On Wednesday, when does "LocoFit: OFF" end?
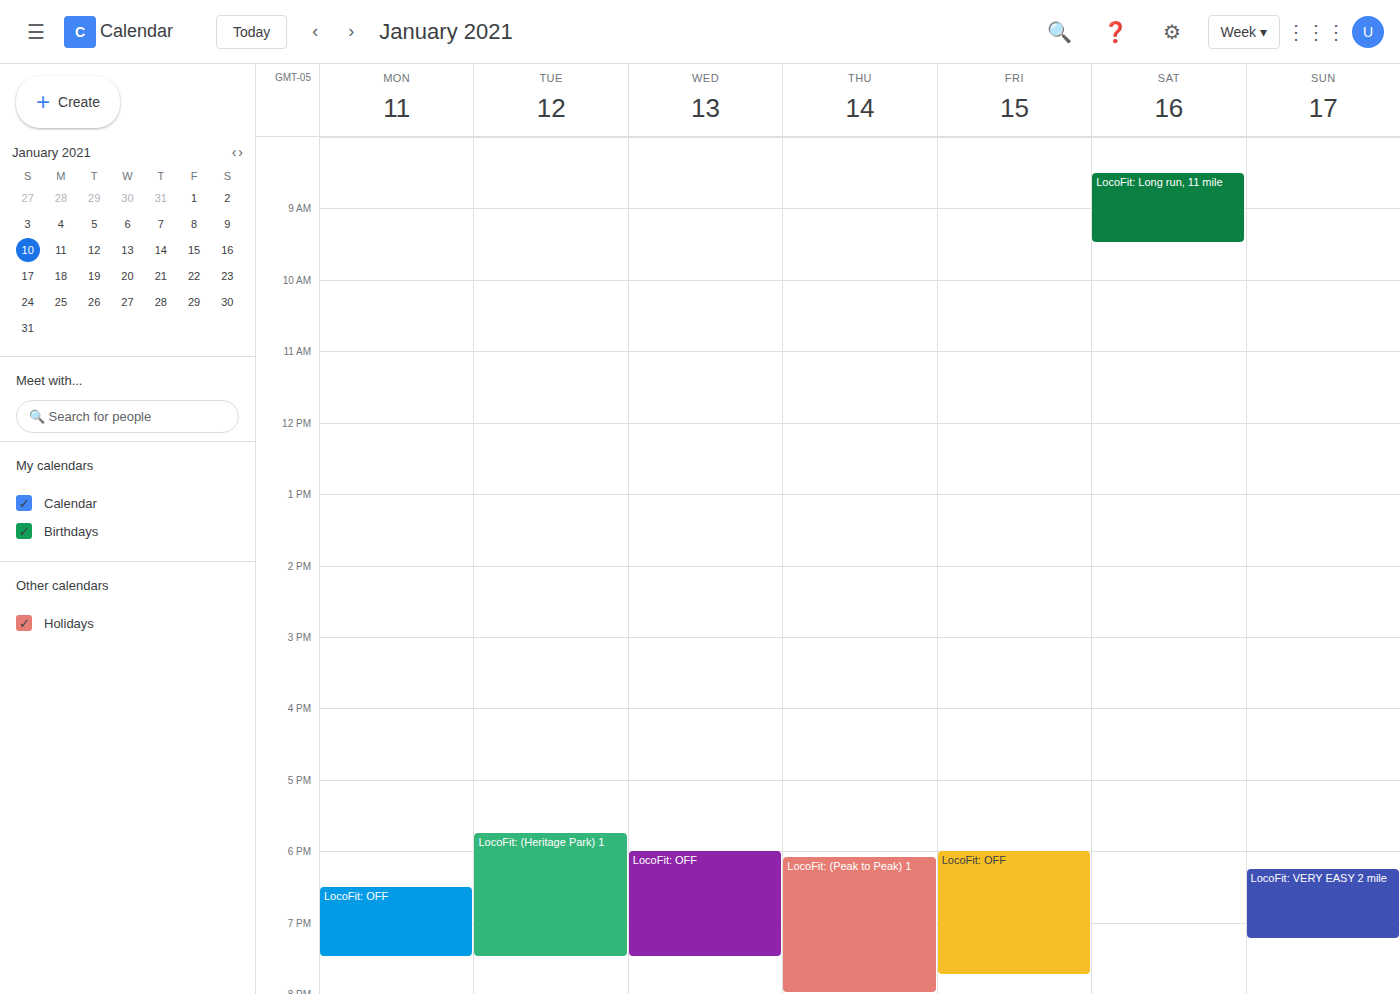
7:30 PM